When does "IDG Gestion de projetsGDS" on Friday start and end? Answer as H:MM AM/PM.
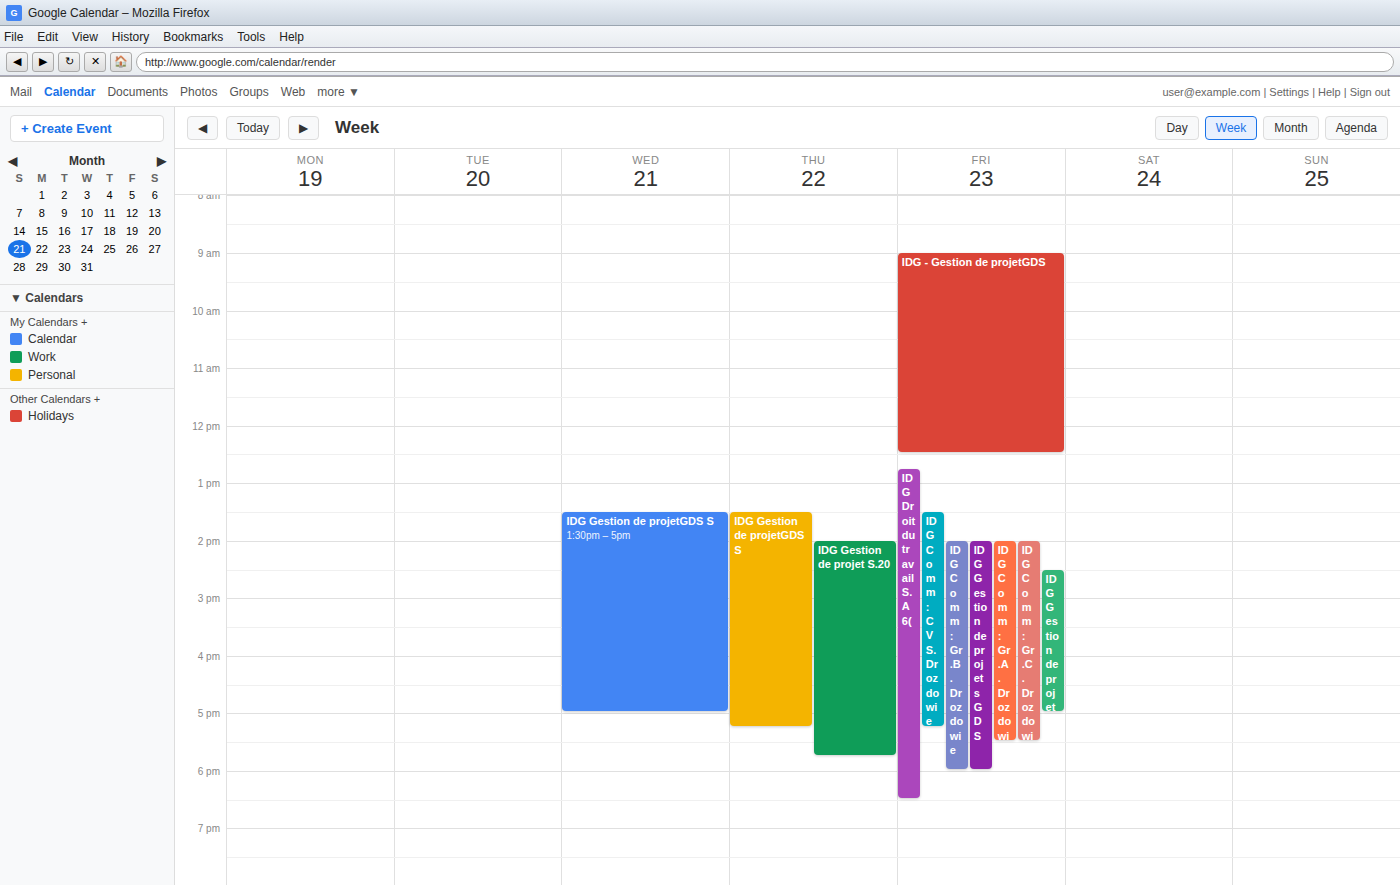
2:00 PM to 6:00 PM